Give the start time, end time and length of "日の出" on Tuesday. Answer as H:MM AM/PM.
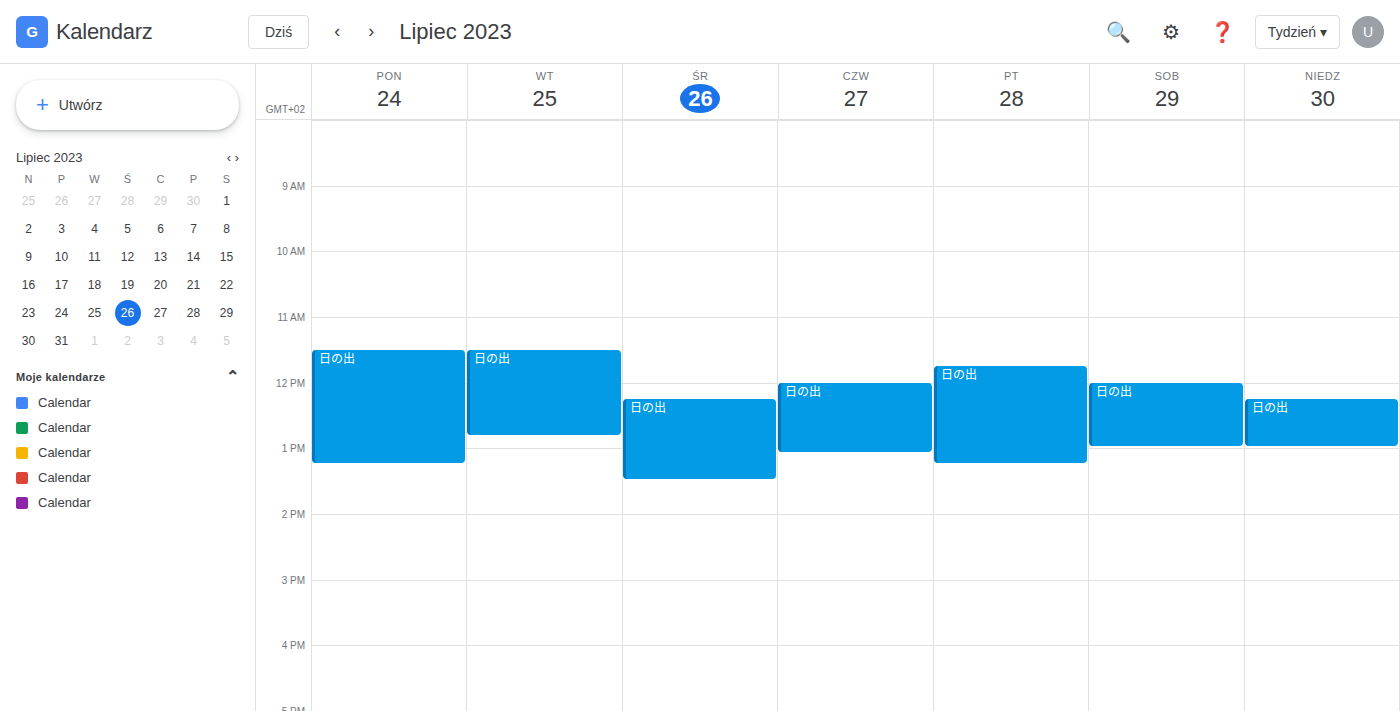
11:30 AM to 12:50 PM, 1 hour 20 minutes